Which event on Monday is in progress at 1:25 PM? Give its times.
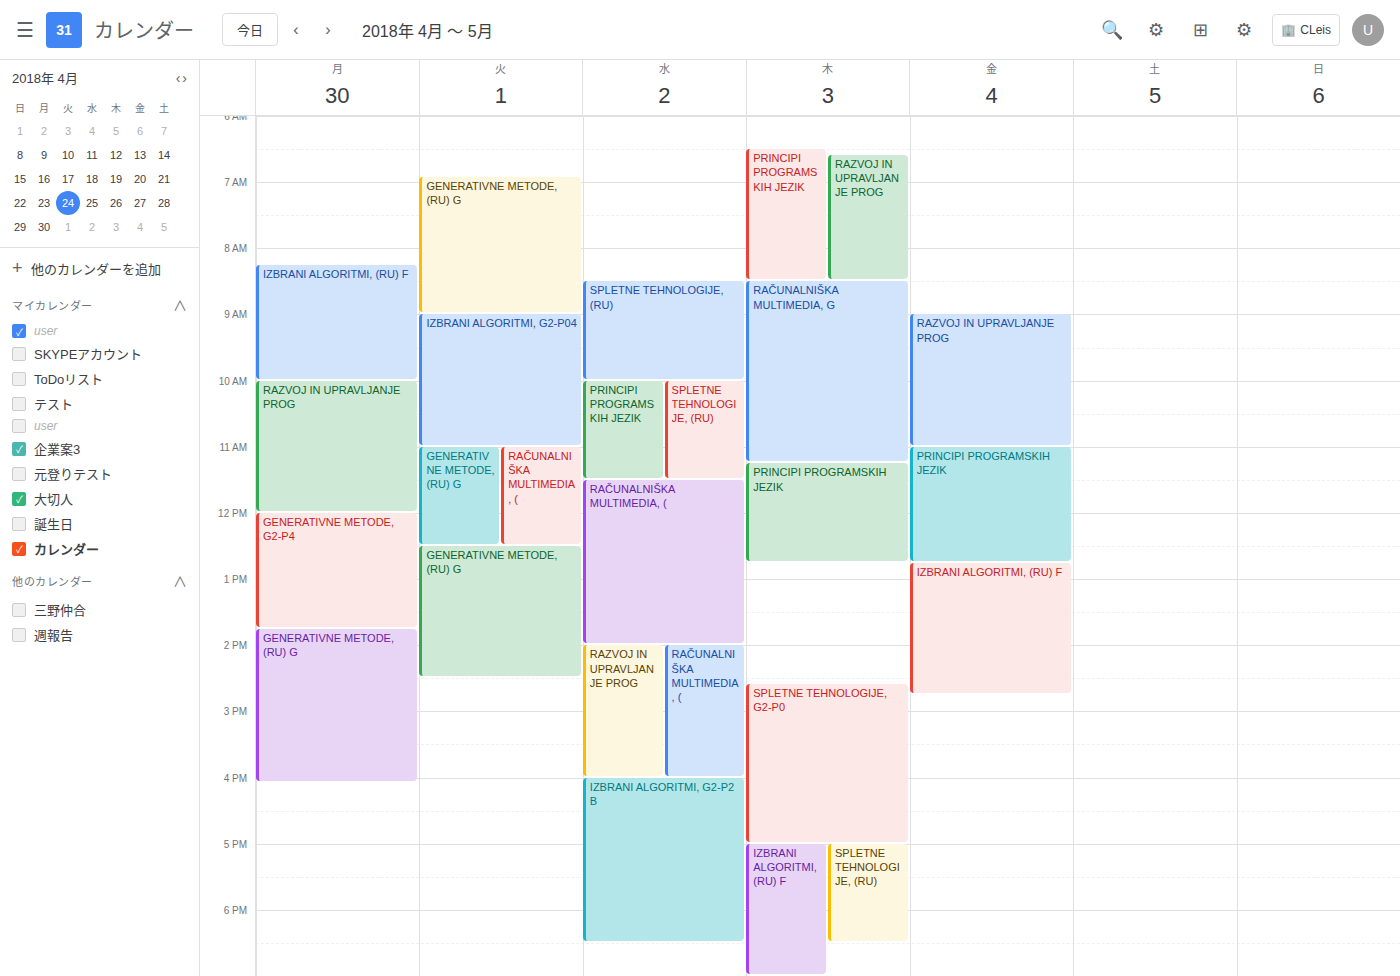
"GENERATIVNE METODE, G2-P4", 12:00 PM to 1:45 PM